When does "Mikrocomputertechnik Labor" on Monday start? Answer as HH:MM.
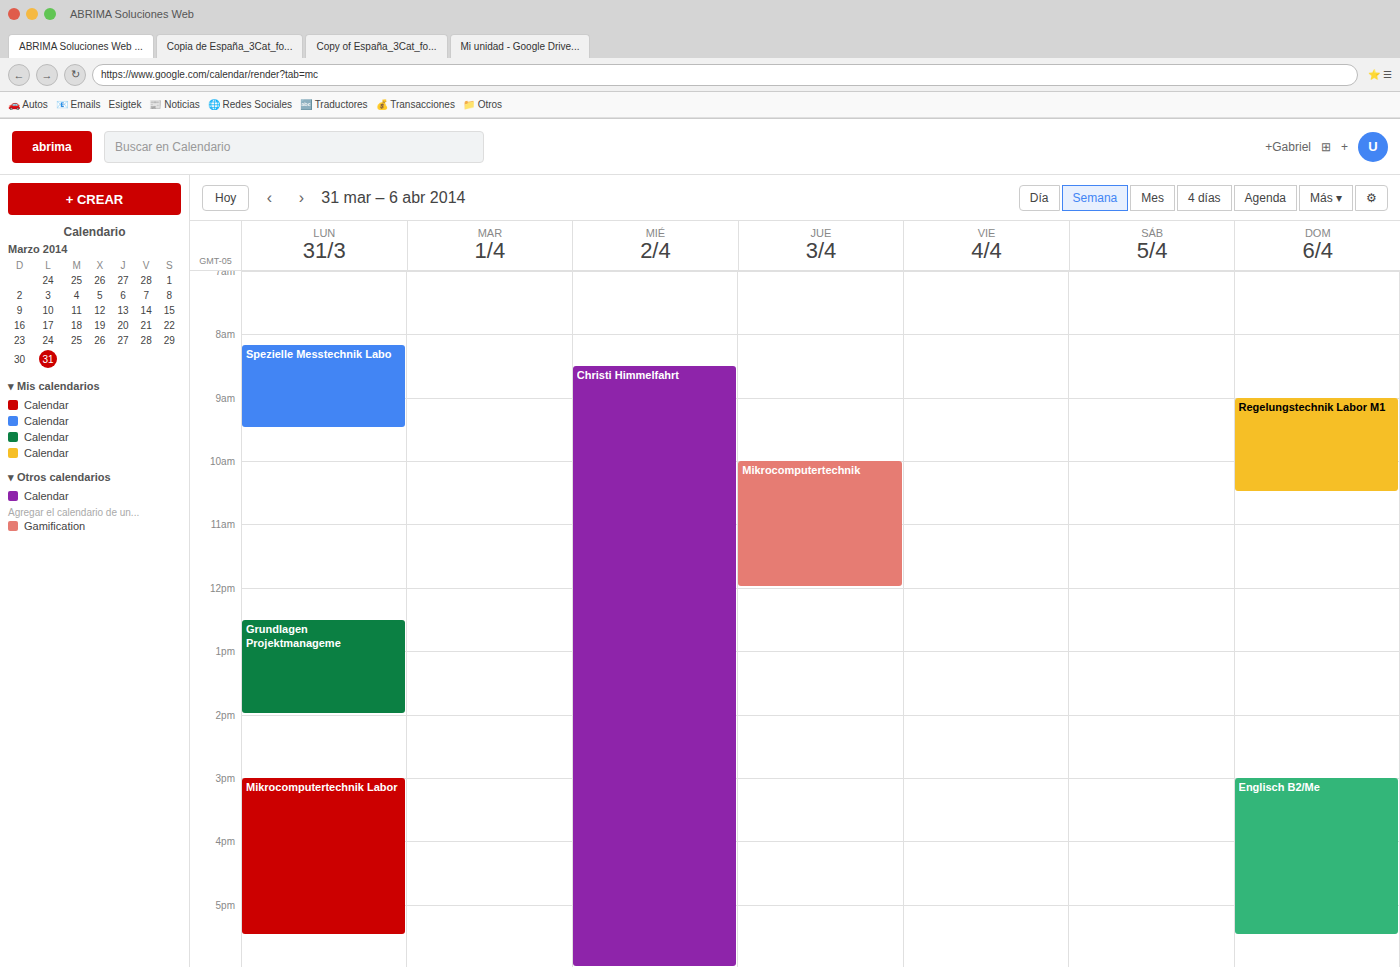
15:00